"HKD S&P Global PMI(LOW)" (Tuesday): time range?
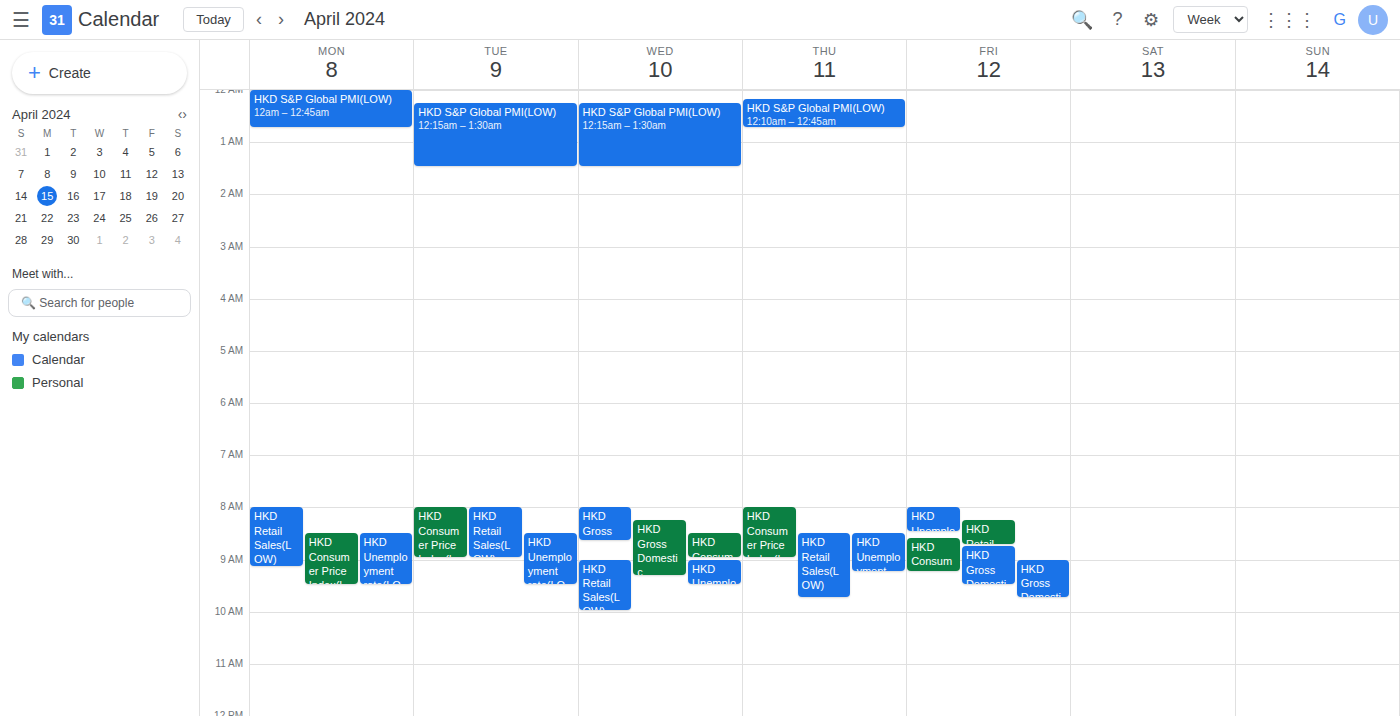
12:15 AM to 1:30 AM